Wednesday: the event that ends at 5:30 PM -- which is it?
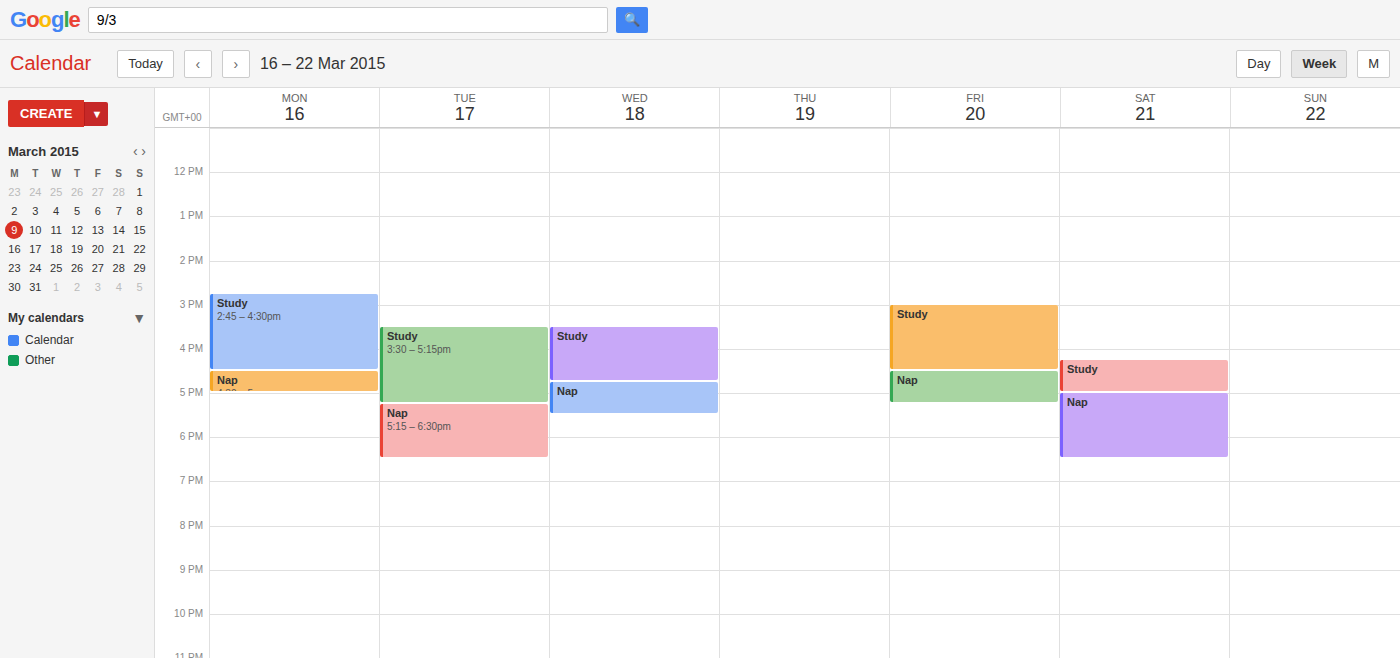
"Nap"